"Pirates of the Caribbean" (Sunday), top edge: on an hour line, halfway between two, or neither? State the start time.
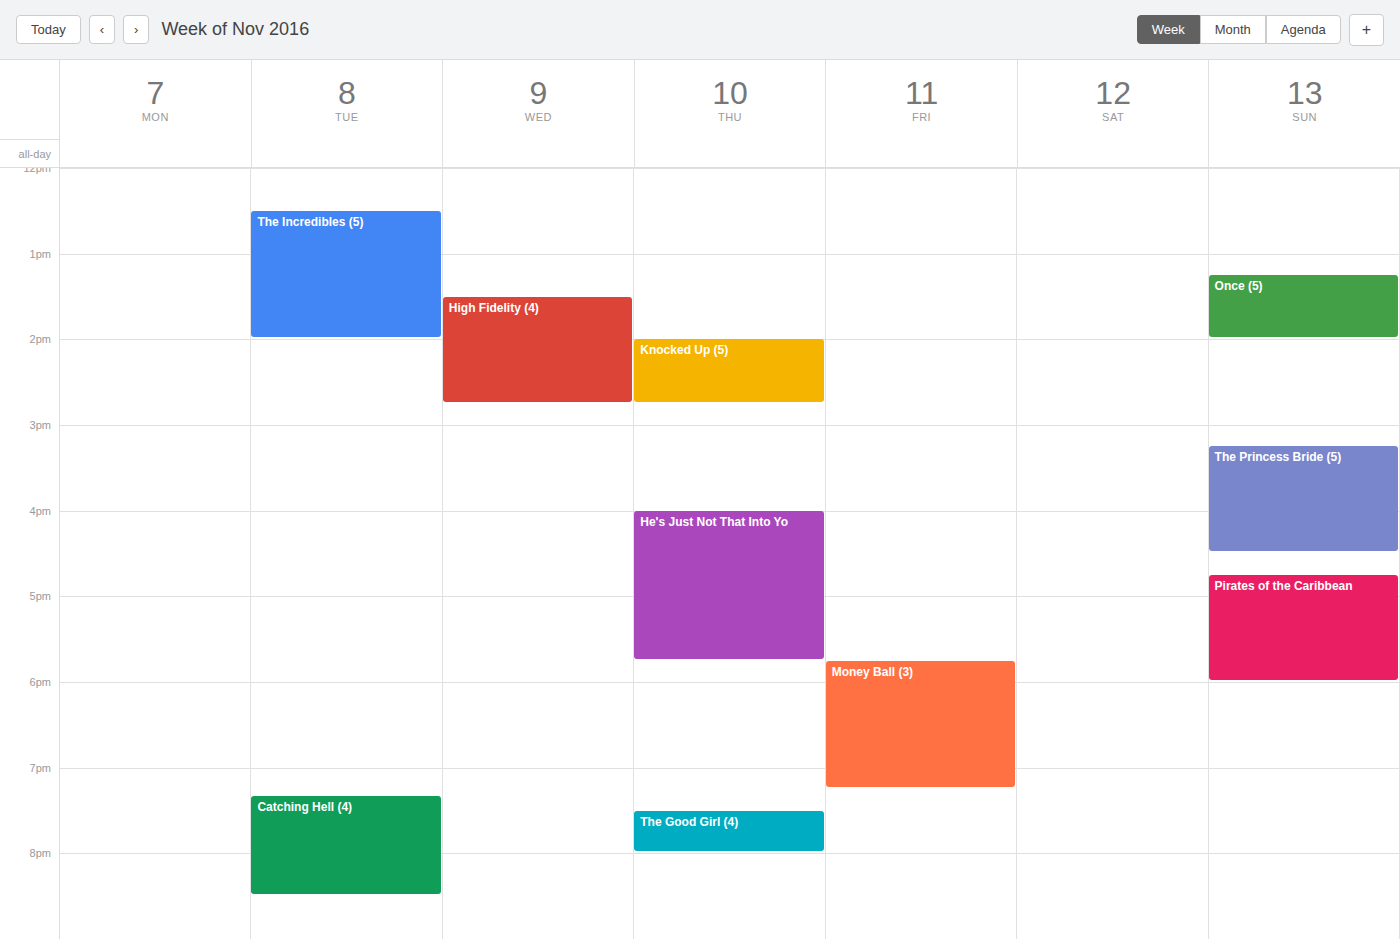
4:45 PM -- neither: three quarters of the way from the 4 PM line to the 5 PM line.